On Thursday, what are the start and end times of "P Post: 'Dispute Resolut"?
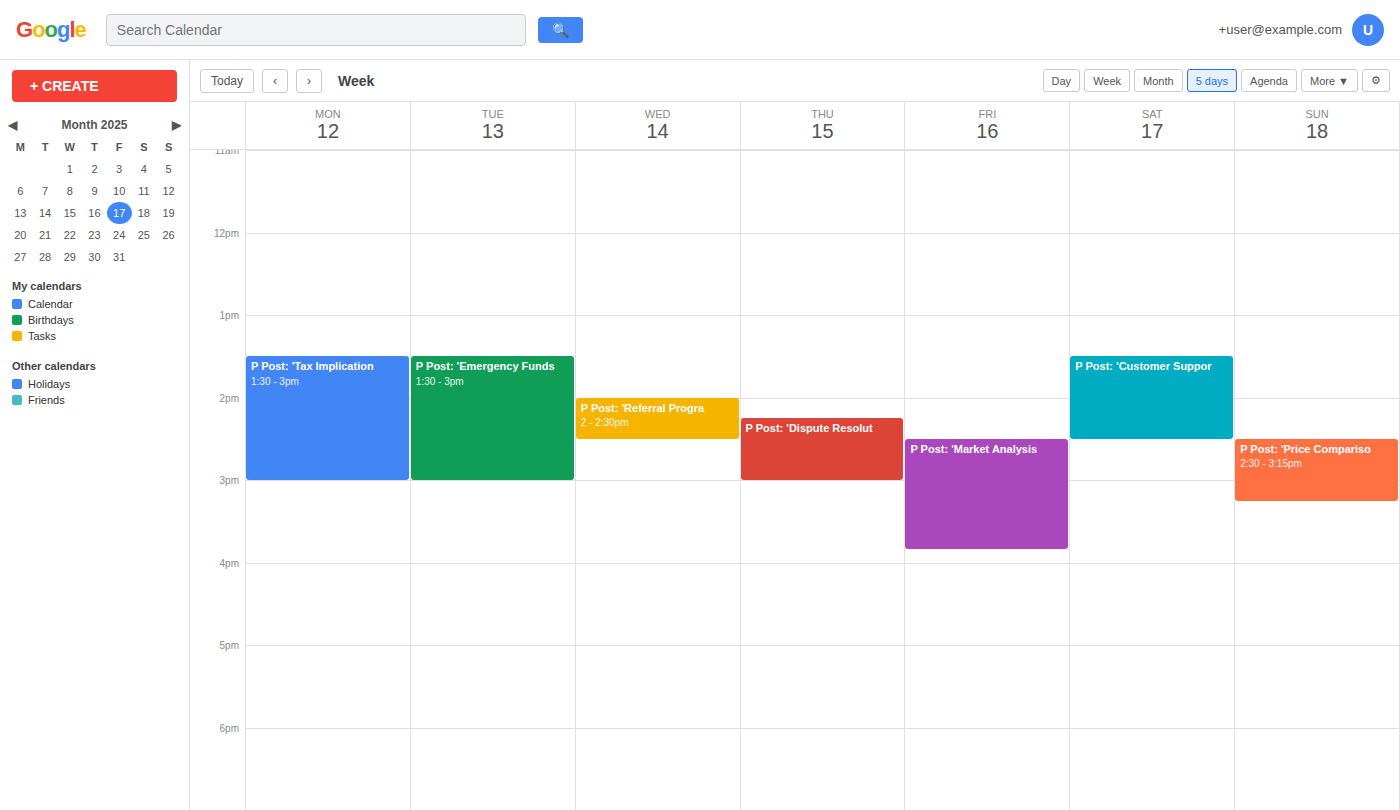
2:15 PM to 3:00 PM